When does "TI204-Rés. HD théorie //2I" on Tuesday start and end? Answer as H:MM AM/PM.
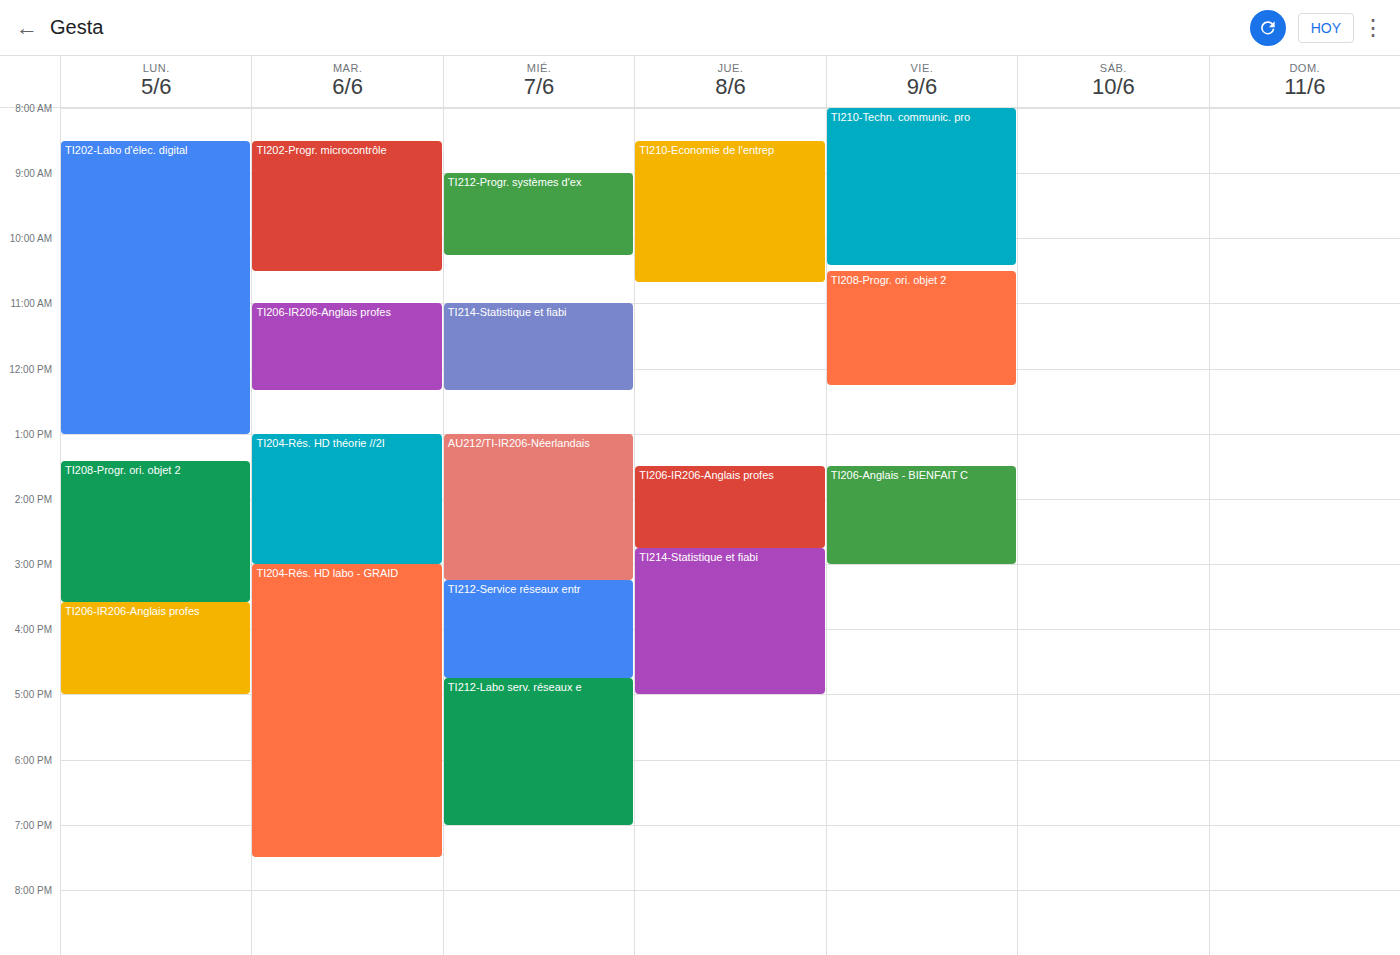
1:00 PM to 3:00 PM